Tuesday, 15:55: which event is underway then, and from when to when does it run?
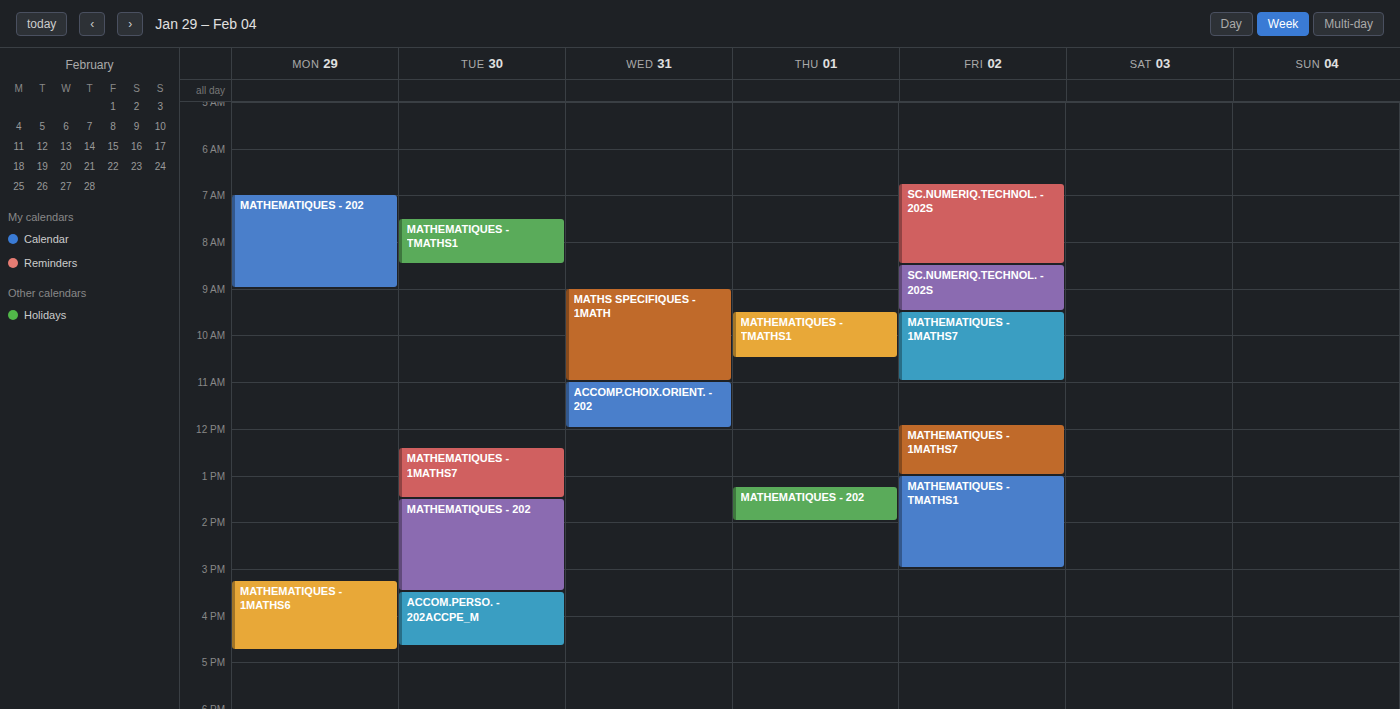
"ACCOM.PERSO. - 202ACCPE_M", 15:30 to 16:40